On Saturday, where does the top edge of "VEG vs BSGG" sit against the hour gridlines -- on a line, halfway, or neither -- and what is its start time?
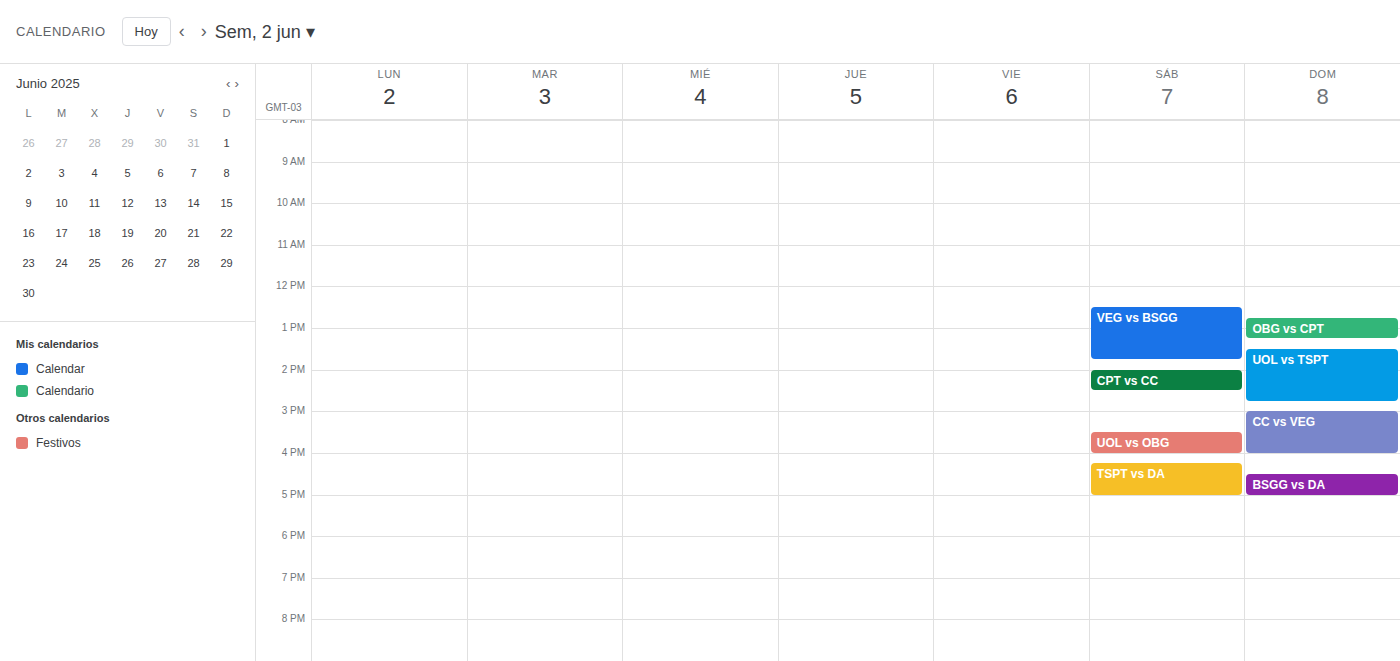
12:30 PM -- halfway between the 12 PM and 1 PM lines.